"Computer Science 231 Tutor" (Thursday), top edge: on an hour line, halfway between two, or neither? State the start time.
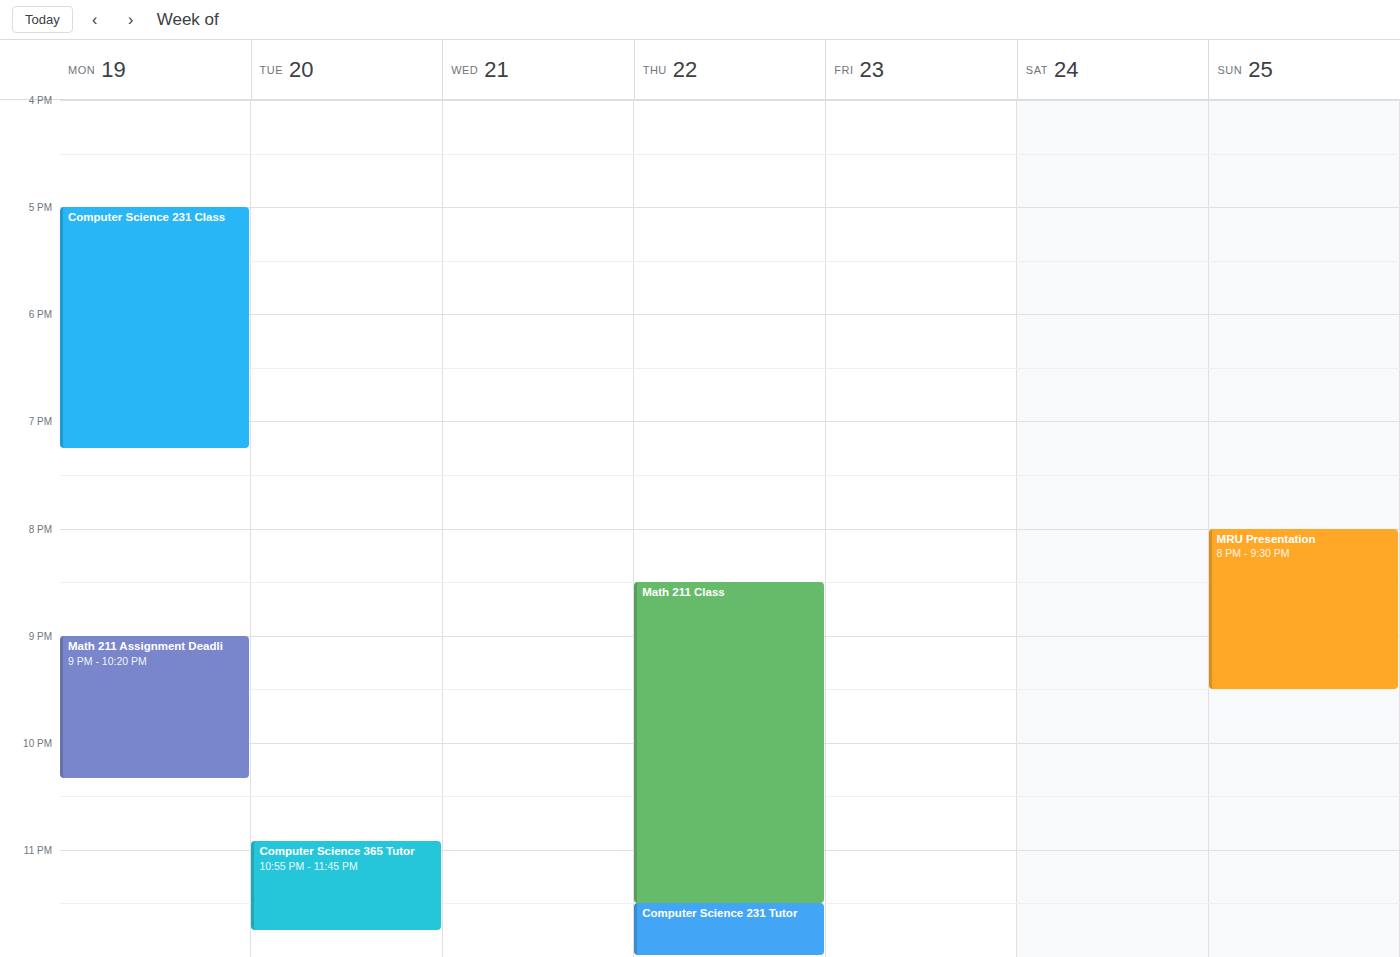
11:30 PM -- halfway between the 11 PM and 12 AM lines.